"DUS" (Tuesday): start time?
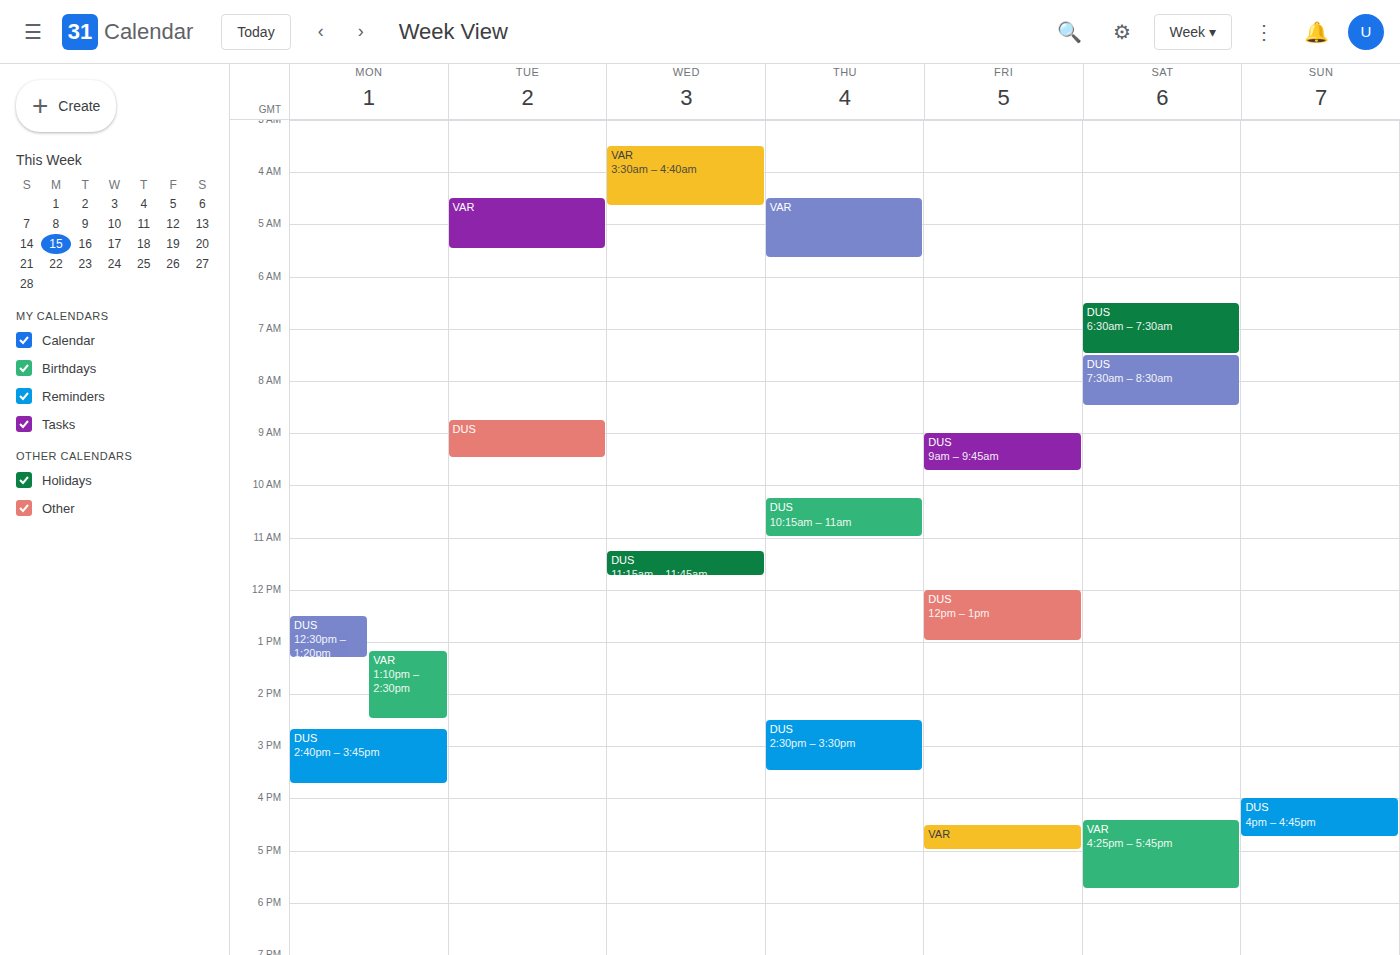
08:45